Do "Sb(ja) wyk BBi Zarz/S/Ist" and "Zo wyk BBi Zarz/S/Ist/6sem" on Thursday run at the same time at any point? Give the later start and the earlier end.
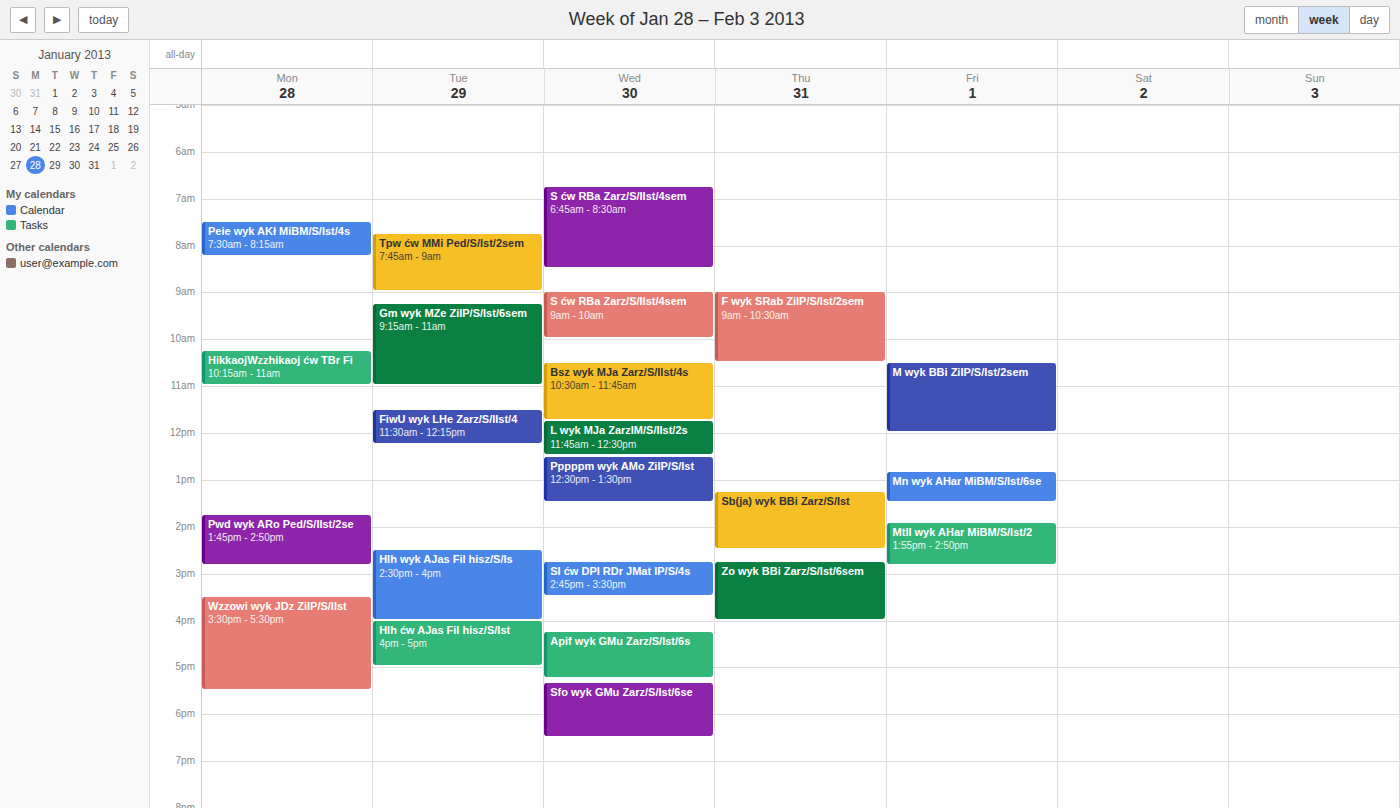
"Sb(ja) wyk BBi Zarz/S/Ist" ends at 14:30 and "Zo wyk BBi Zarz/S/Ist/6sem" starts at 14:45 -- no overlap.